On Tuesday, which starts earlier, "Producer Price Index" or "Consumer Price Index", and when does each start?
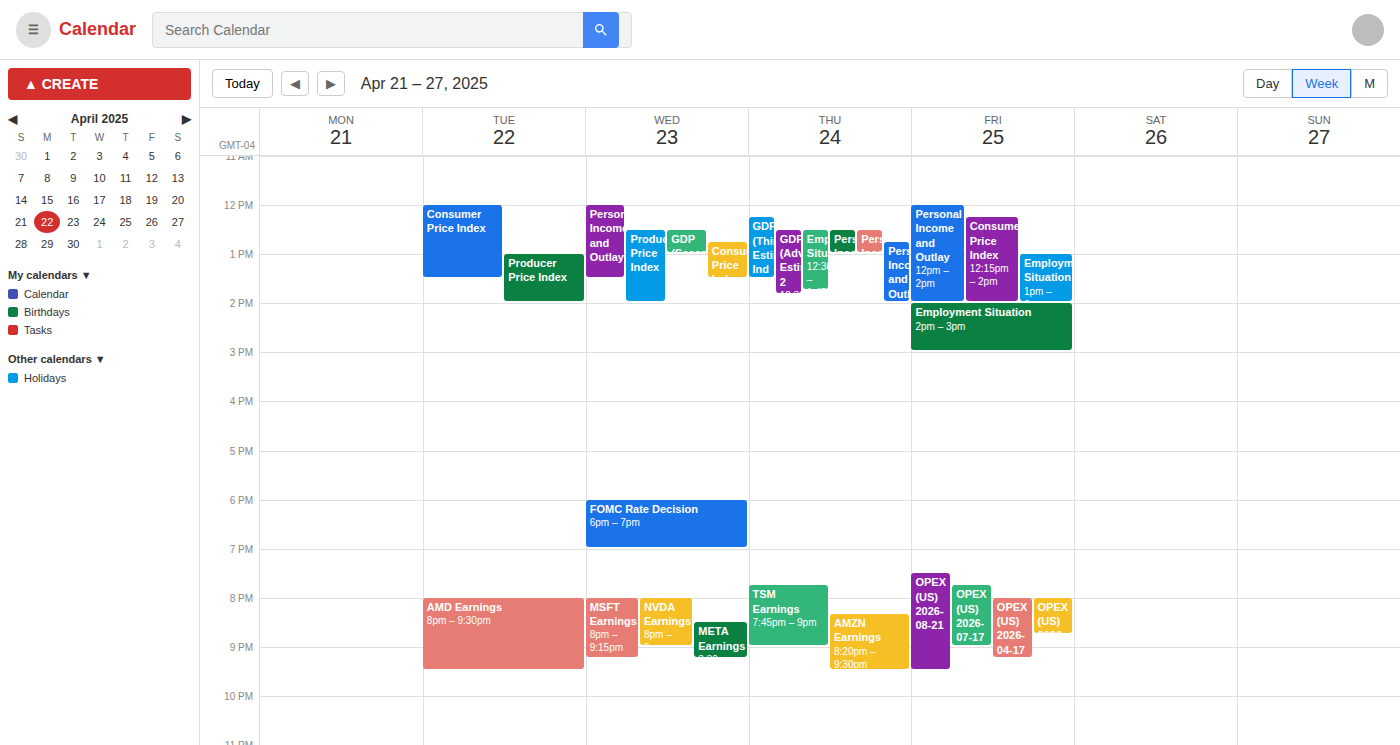
"Consumer Price Index" 12:00 PM; "Producer Price Index" 1:00 PM.